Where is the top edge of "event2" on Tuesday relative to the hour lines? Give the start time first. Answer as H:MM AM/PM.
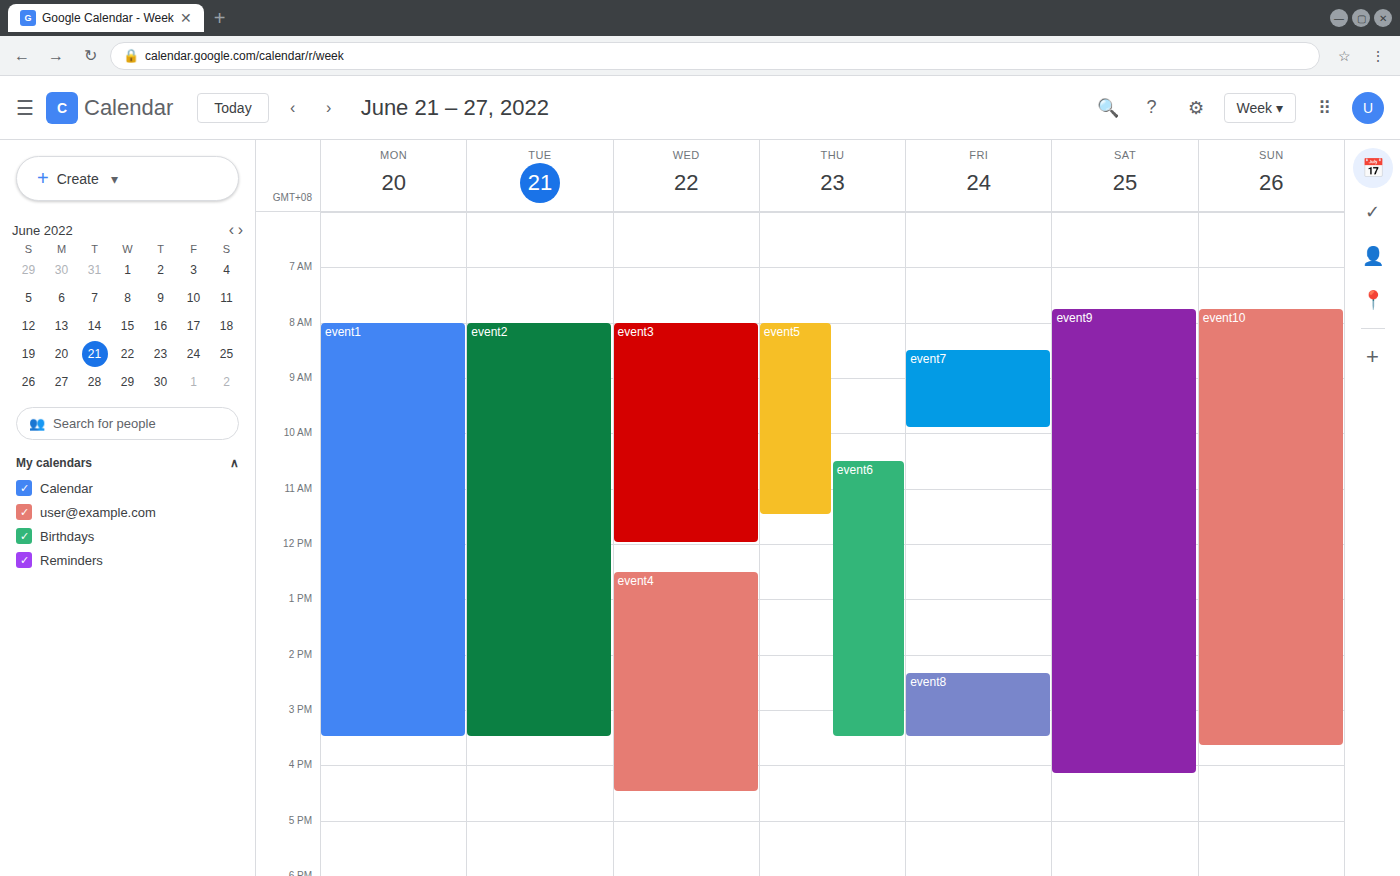
8:00 AM -- exactly on the 8 AM line.